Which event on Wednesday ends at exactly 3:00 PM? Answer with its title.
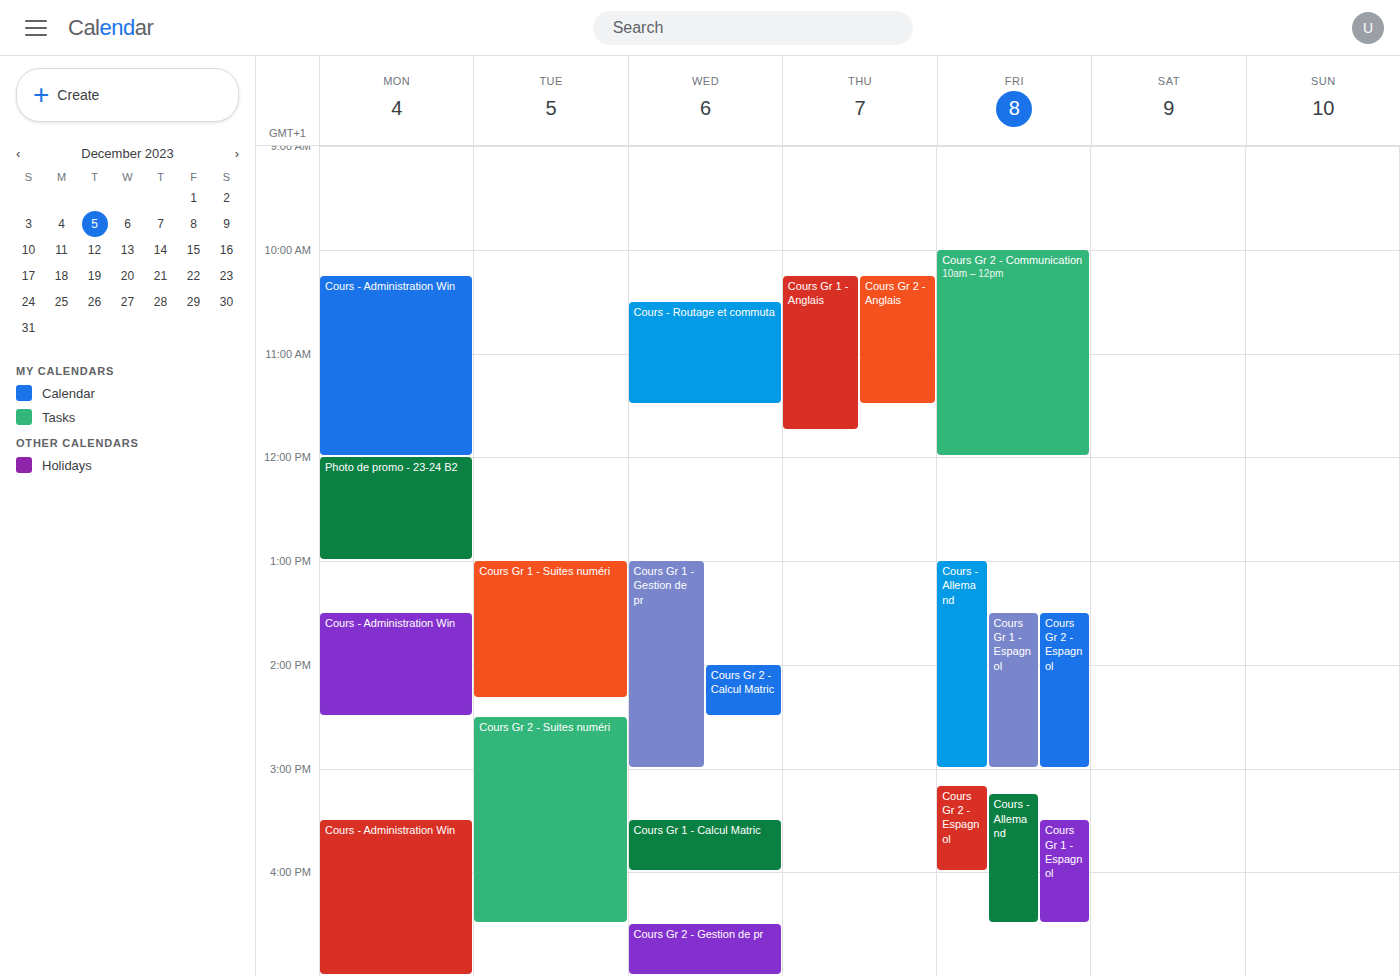
"Cours Gr 1 - Gestion de pr"